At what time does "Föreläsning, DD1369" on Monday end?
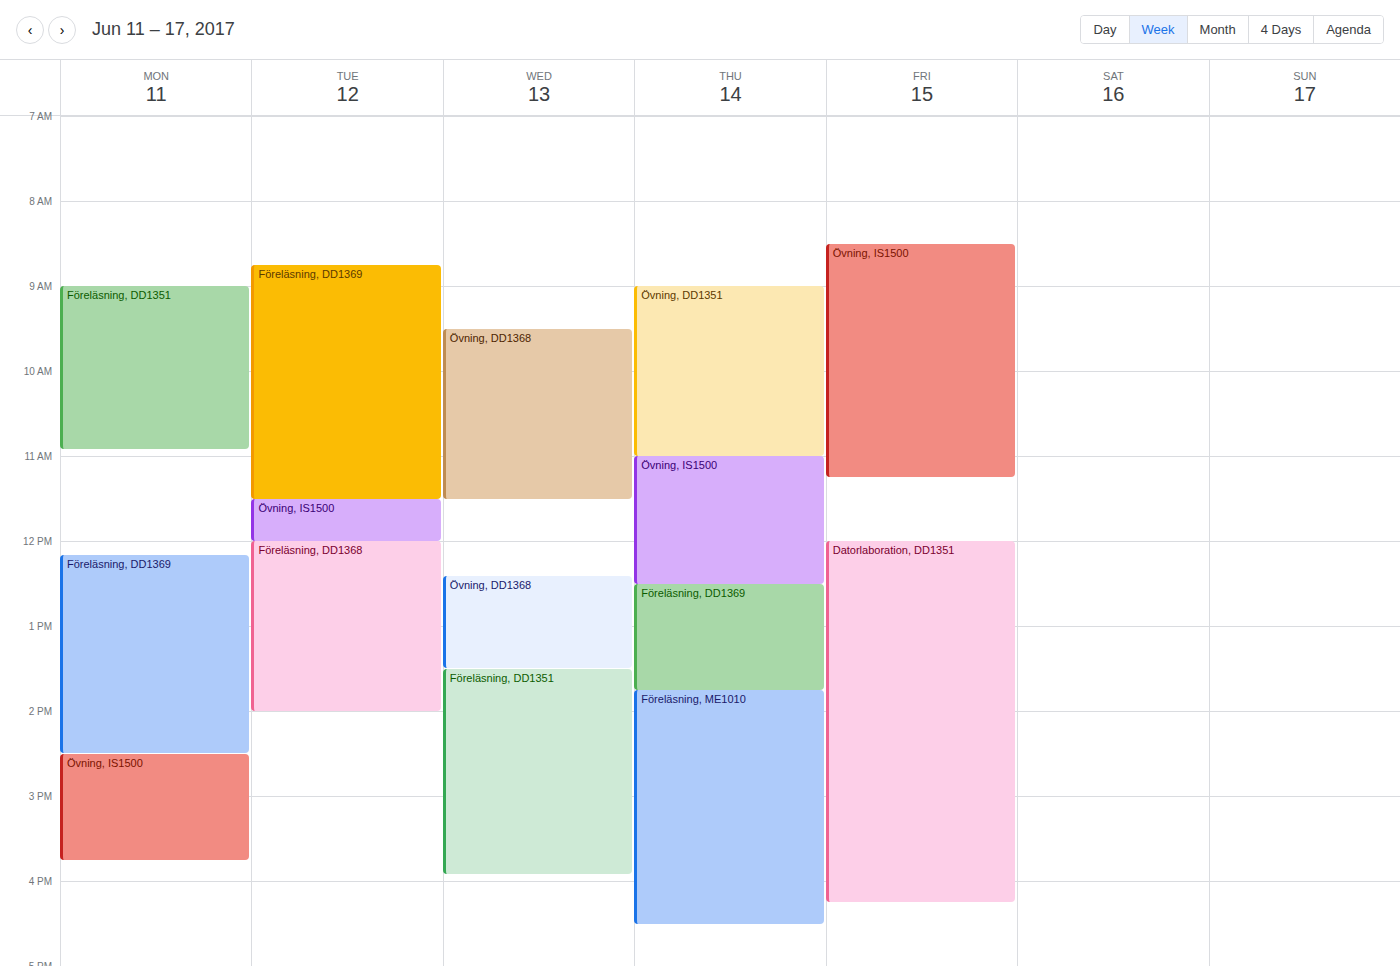
2:30 PM